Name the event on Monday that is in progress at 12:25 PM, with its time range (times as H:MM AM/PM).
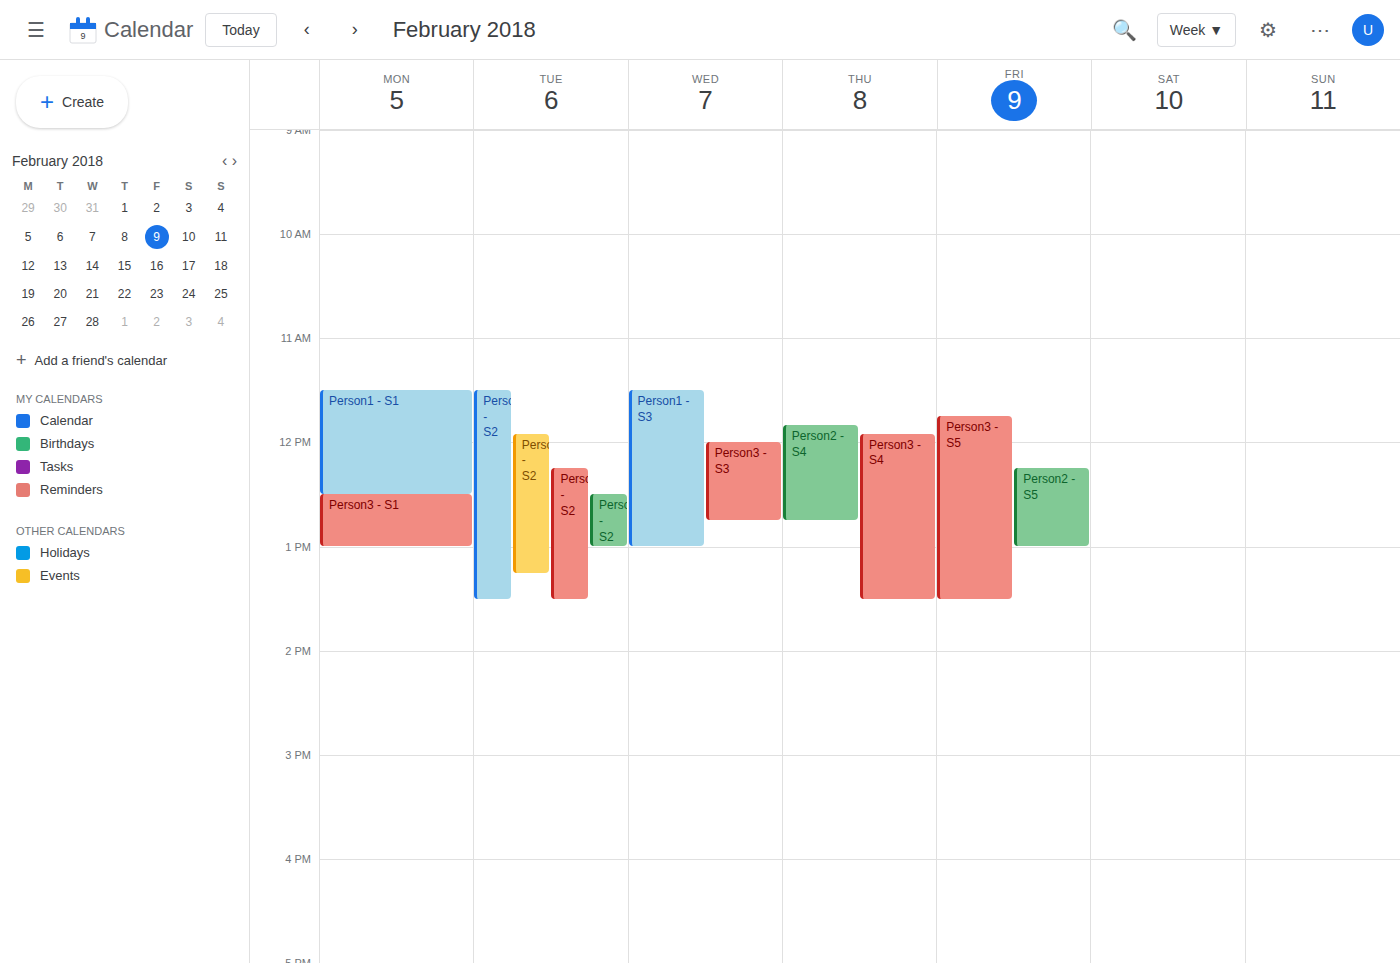
"Person1 - S1", 11:30 AM to 12:30 PM